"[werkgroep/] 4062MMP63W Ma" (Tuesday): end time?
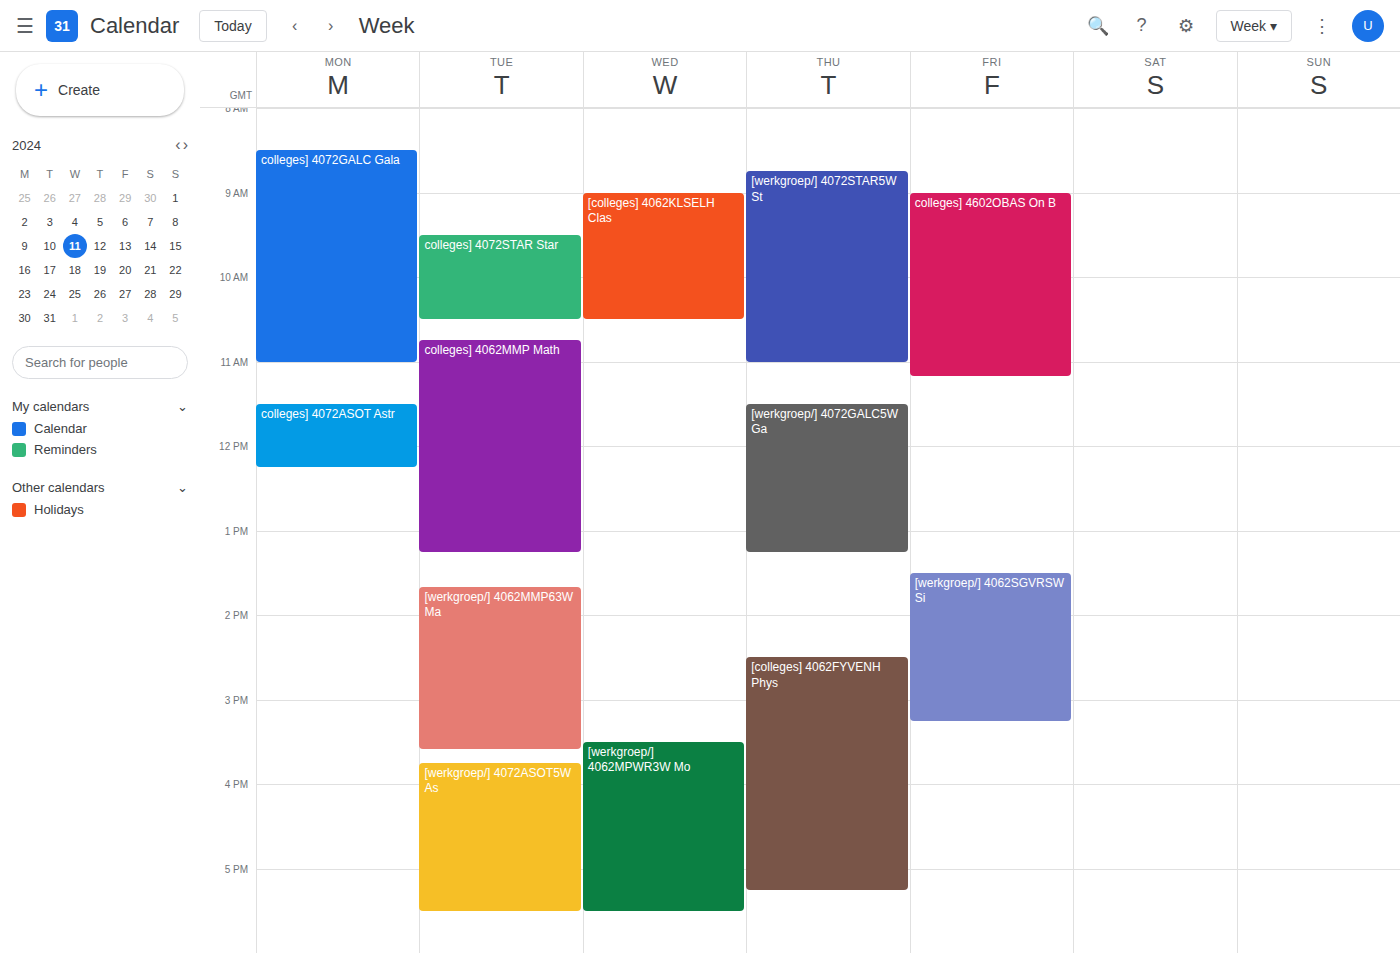
3:35 PM